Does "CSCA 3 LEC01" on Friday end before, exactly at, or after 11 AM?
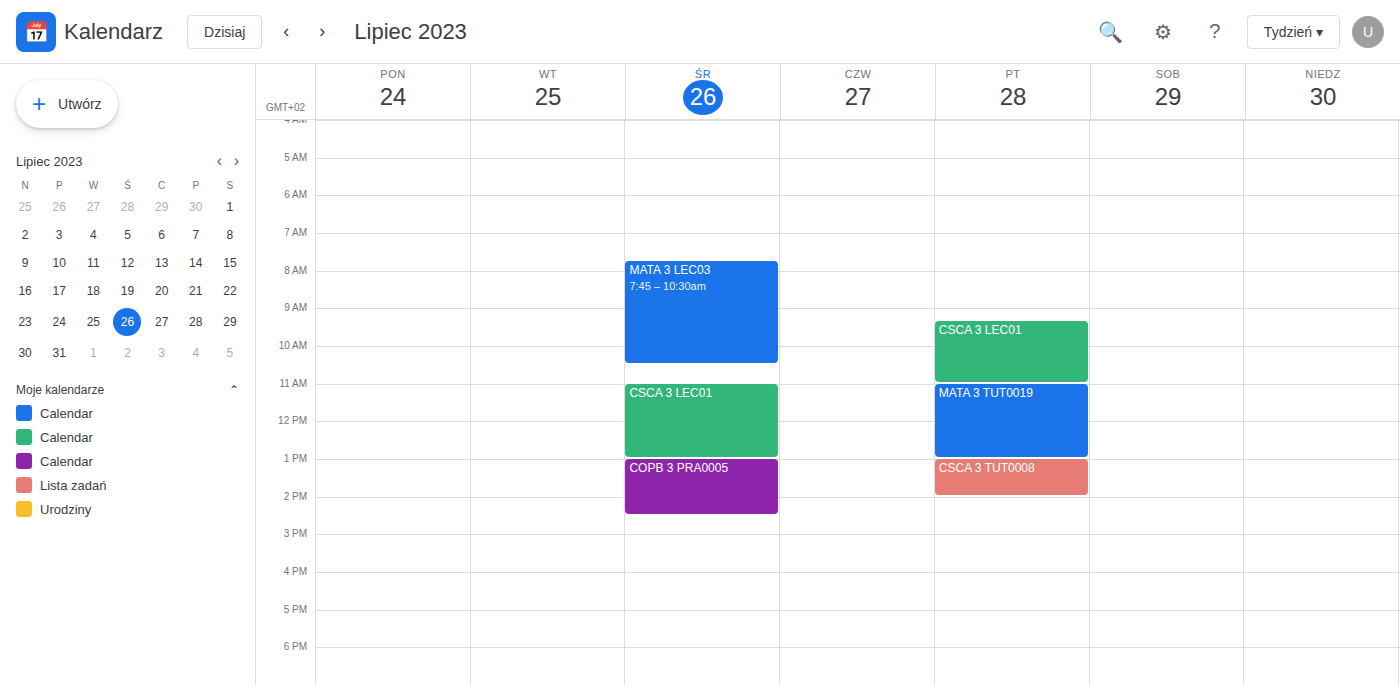
11:00 AM -- exactly at 11 AM, on the 11 AM line.